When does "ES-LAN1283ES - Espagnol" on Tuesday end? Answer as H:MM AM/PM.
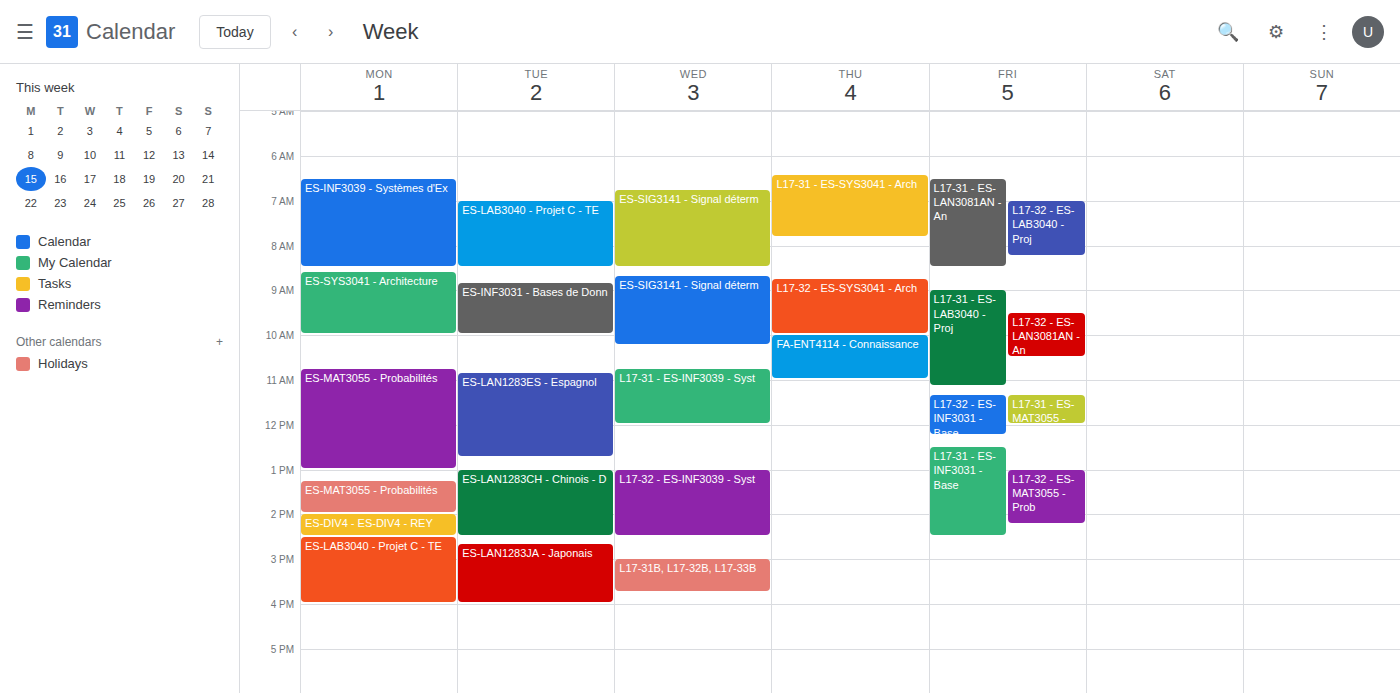
12:45 PM